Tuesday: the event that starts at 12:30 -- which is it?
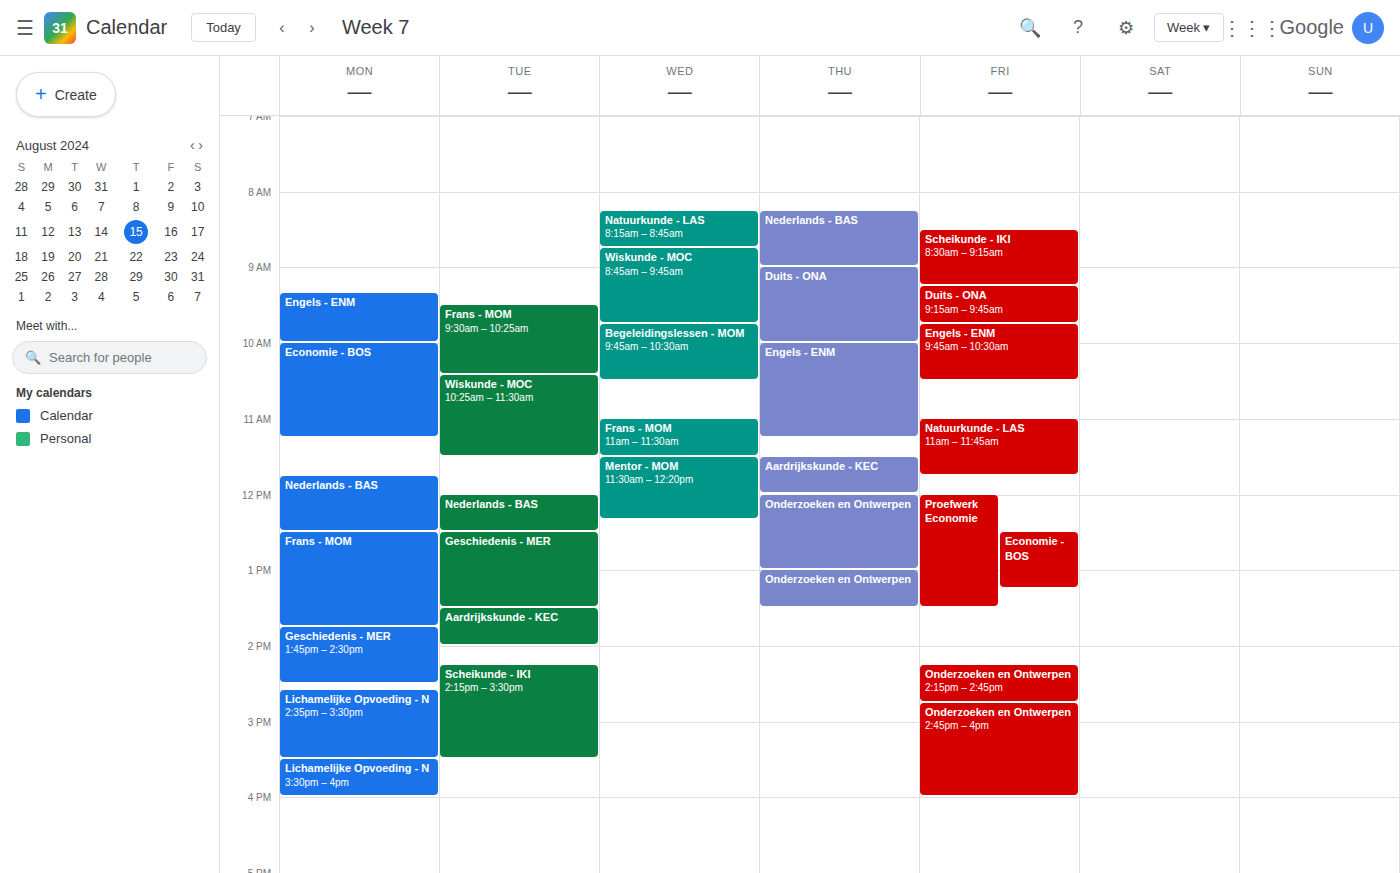
"Geschiedenis - MER"